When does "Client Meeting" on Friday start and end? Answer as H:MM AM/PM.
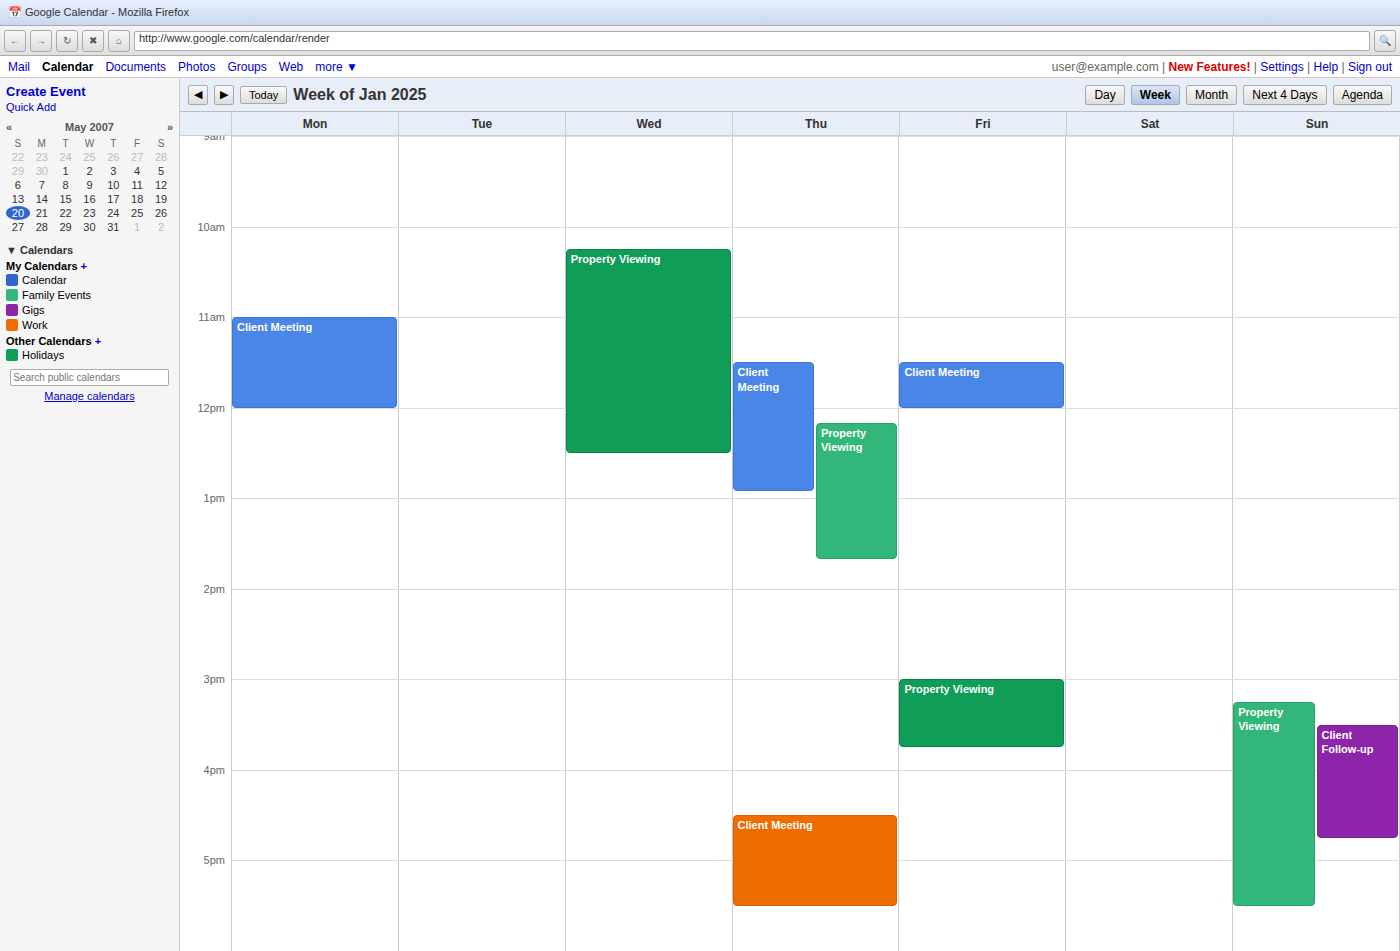
11:30 AM to 12:00 PM